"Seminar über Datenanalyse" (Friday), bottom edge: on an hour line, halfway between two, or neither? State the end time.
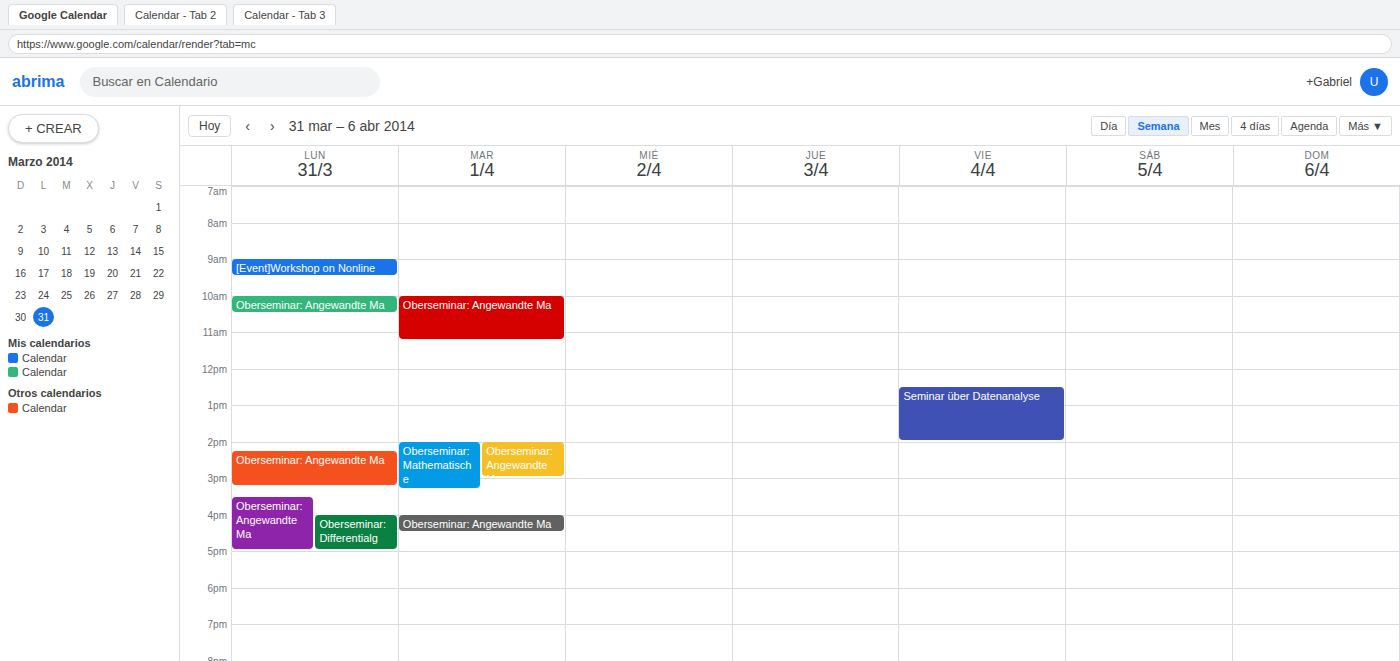
14:00 -- exactly on the 14:00 line.